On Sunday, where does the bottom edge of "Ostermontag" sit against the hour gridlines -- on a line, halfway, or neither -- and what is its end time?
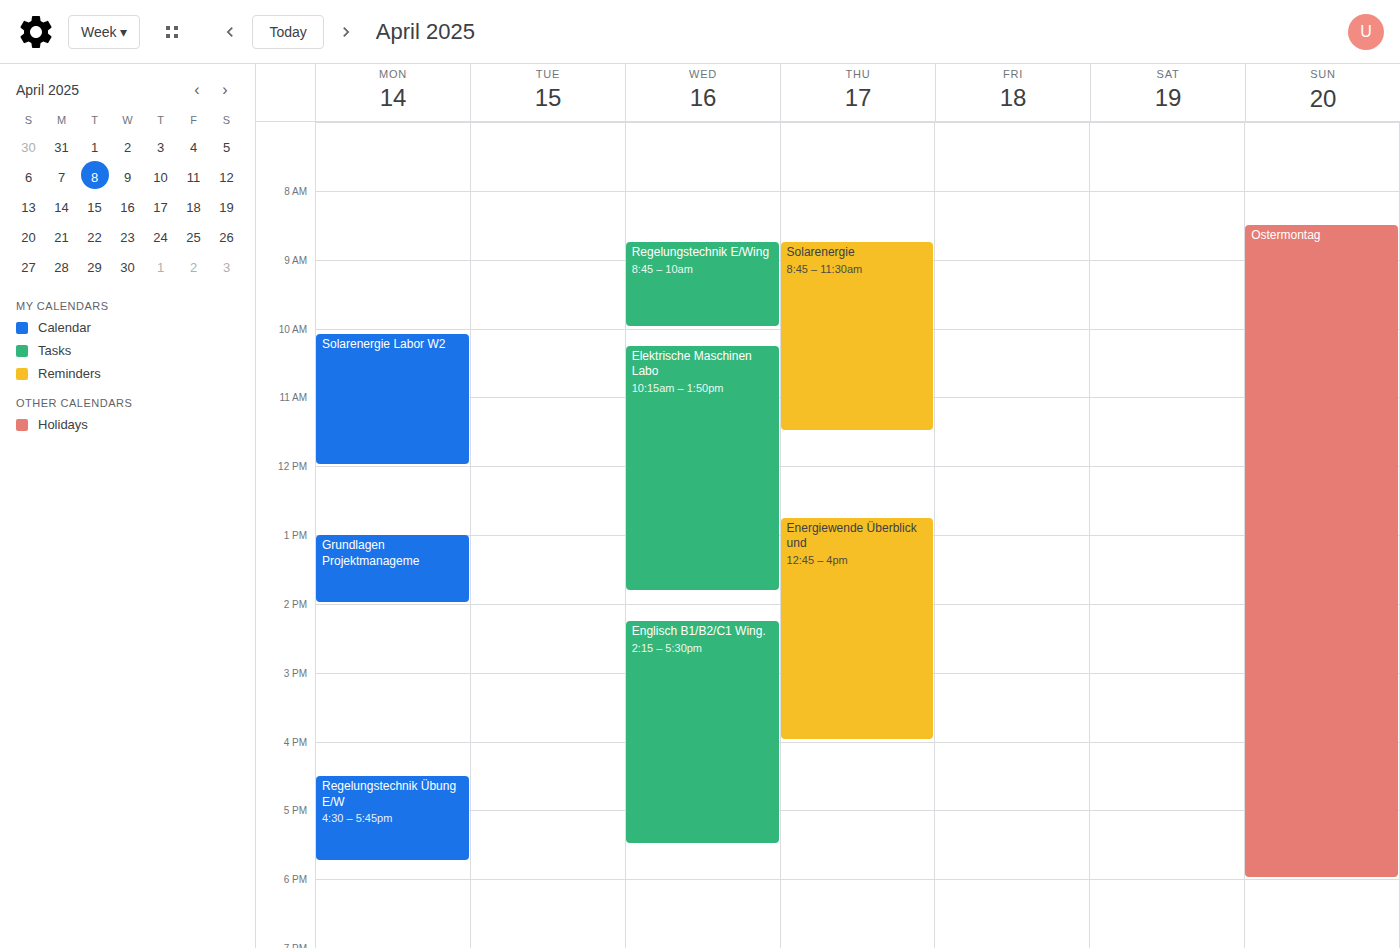
6:00 PM -- exactly on the 6 PM line.